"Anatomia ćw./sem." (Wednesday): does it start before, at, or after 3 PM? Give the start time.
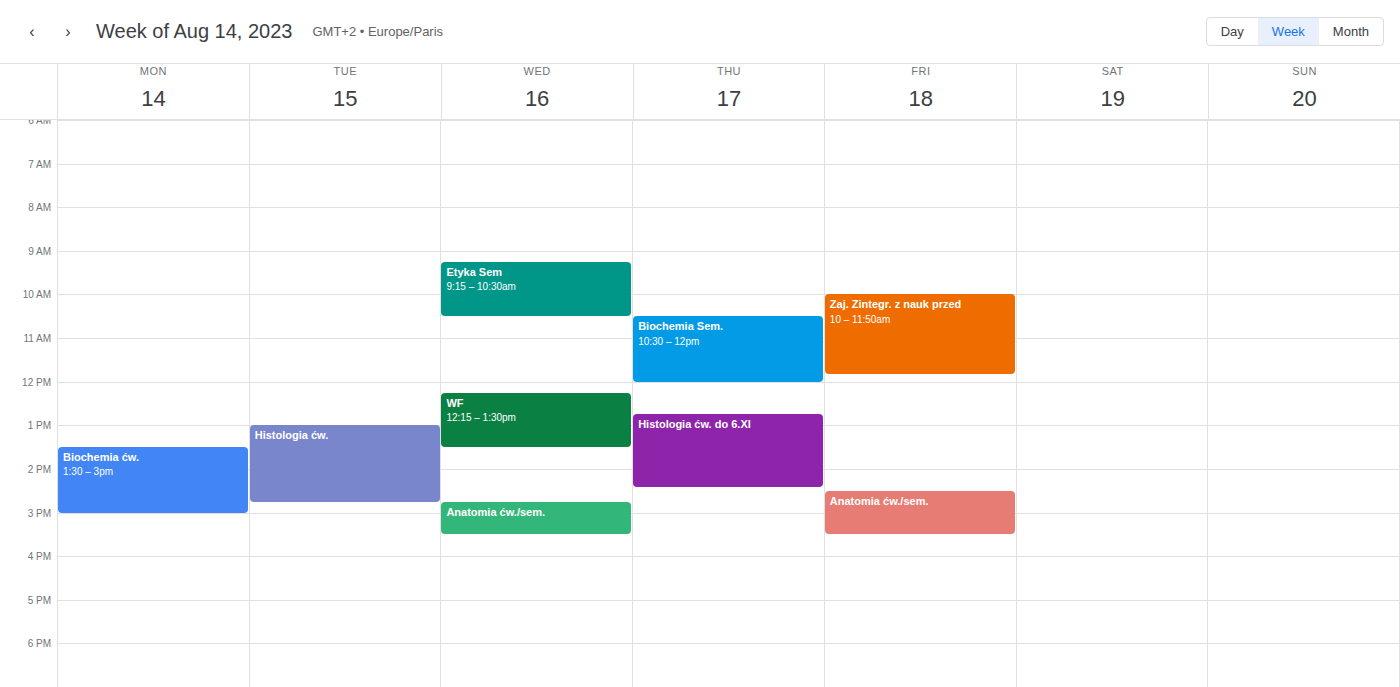
2:45 PM -- before 3 PM, 15 minutes above the 3 PM line.